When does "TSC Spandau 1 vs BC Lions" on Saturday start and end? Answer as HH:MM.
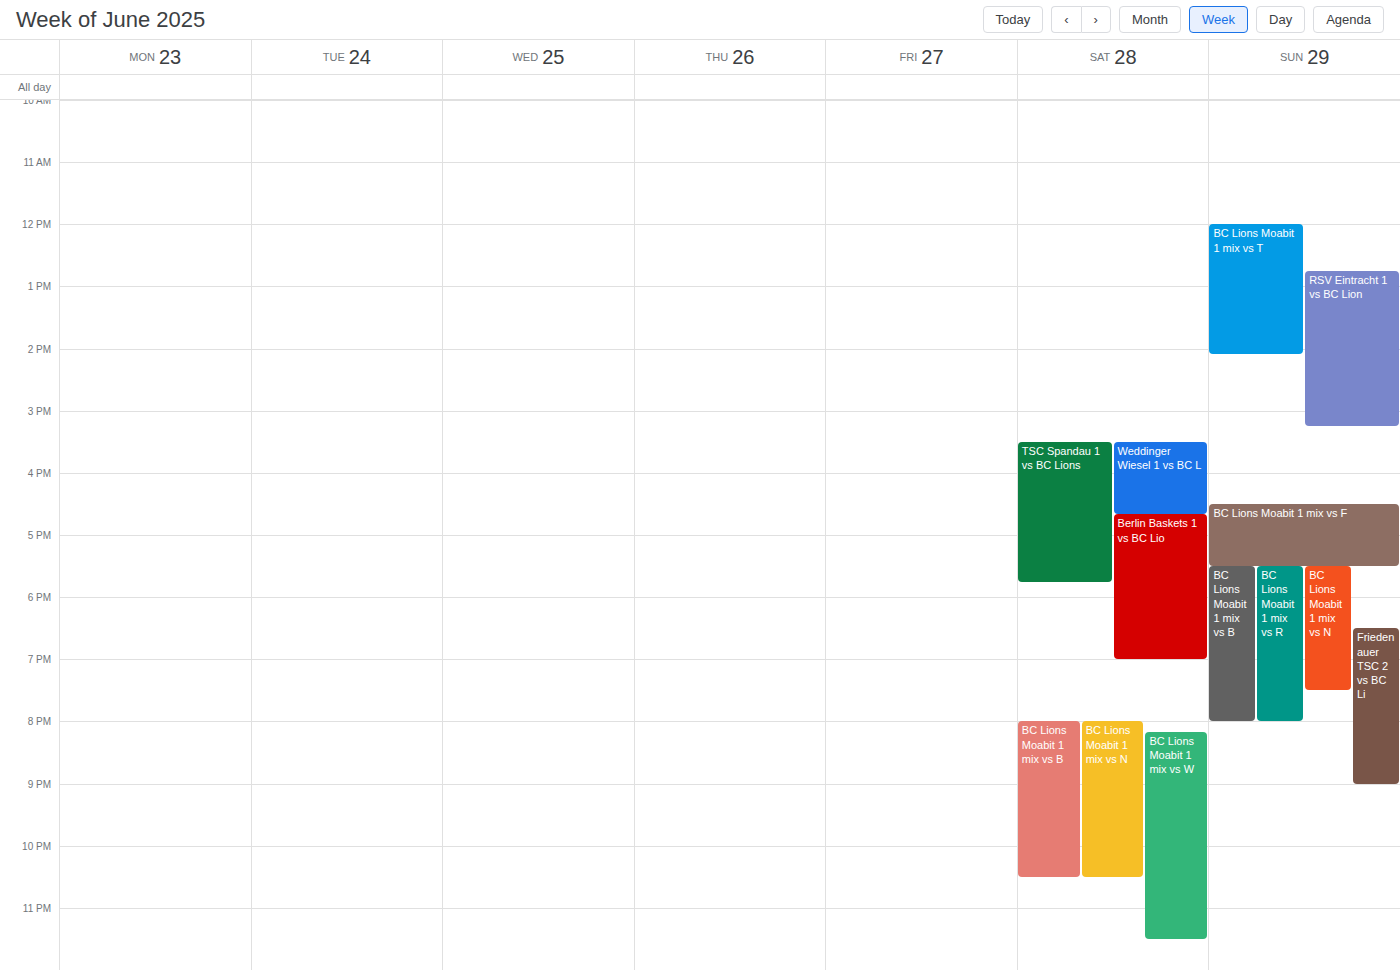
15:30 to 17:45